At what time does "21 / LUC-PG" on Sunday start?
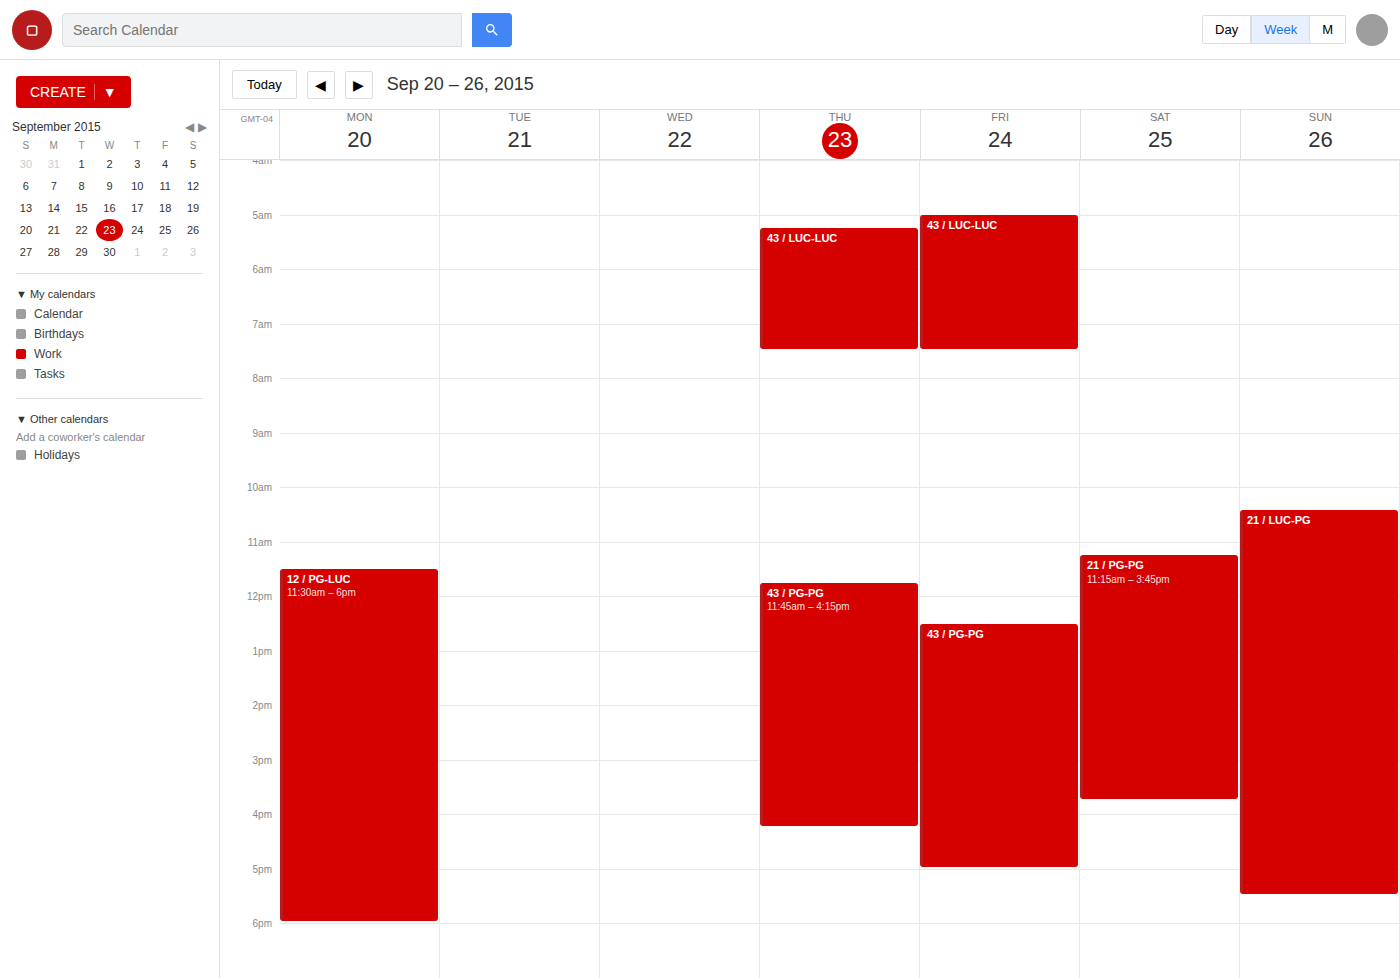
10:25 AM